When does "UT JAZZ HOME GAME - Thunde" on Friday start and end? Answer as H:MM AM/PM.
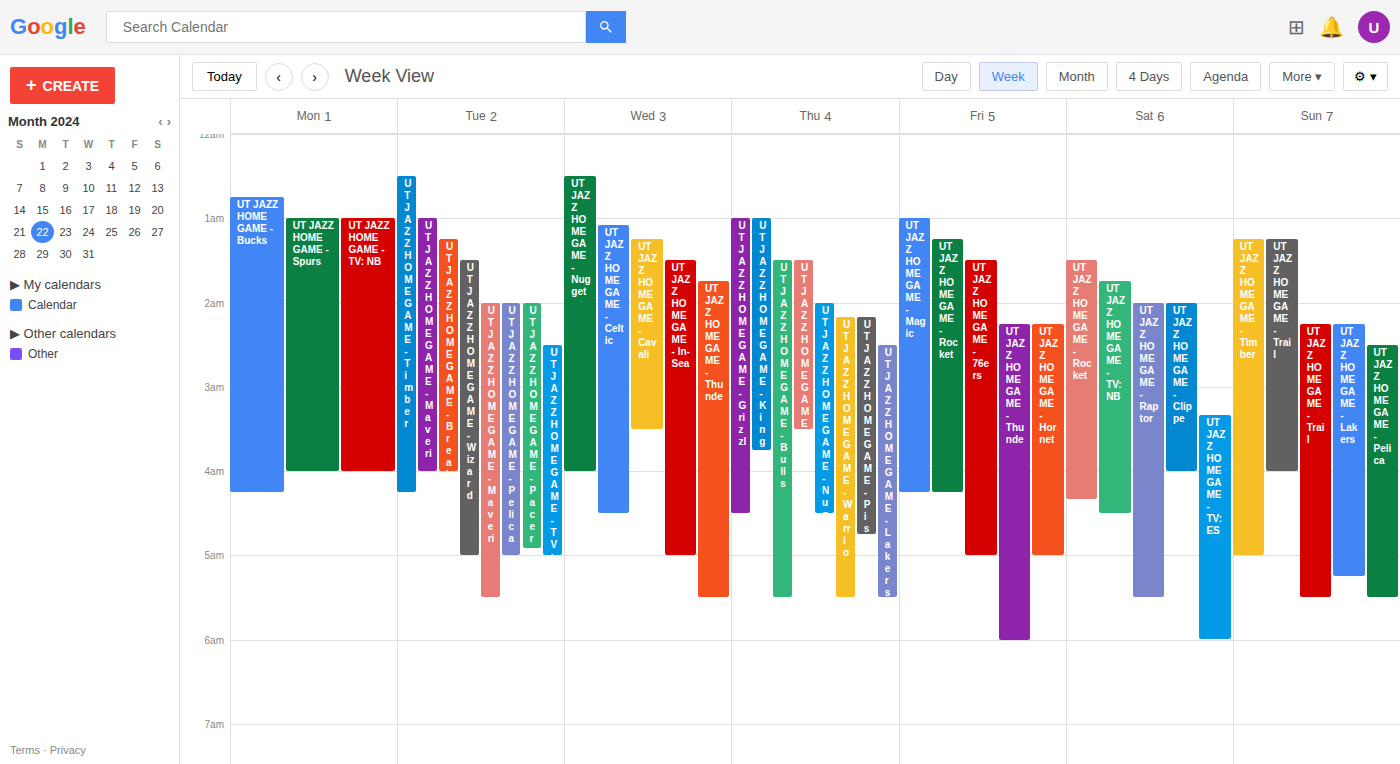
2:15 AM to 6:00 AM